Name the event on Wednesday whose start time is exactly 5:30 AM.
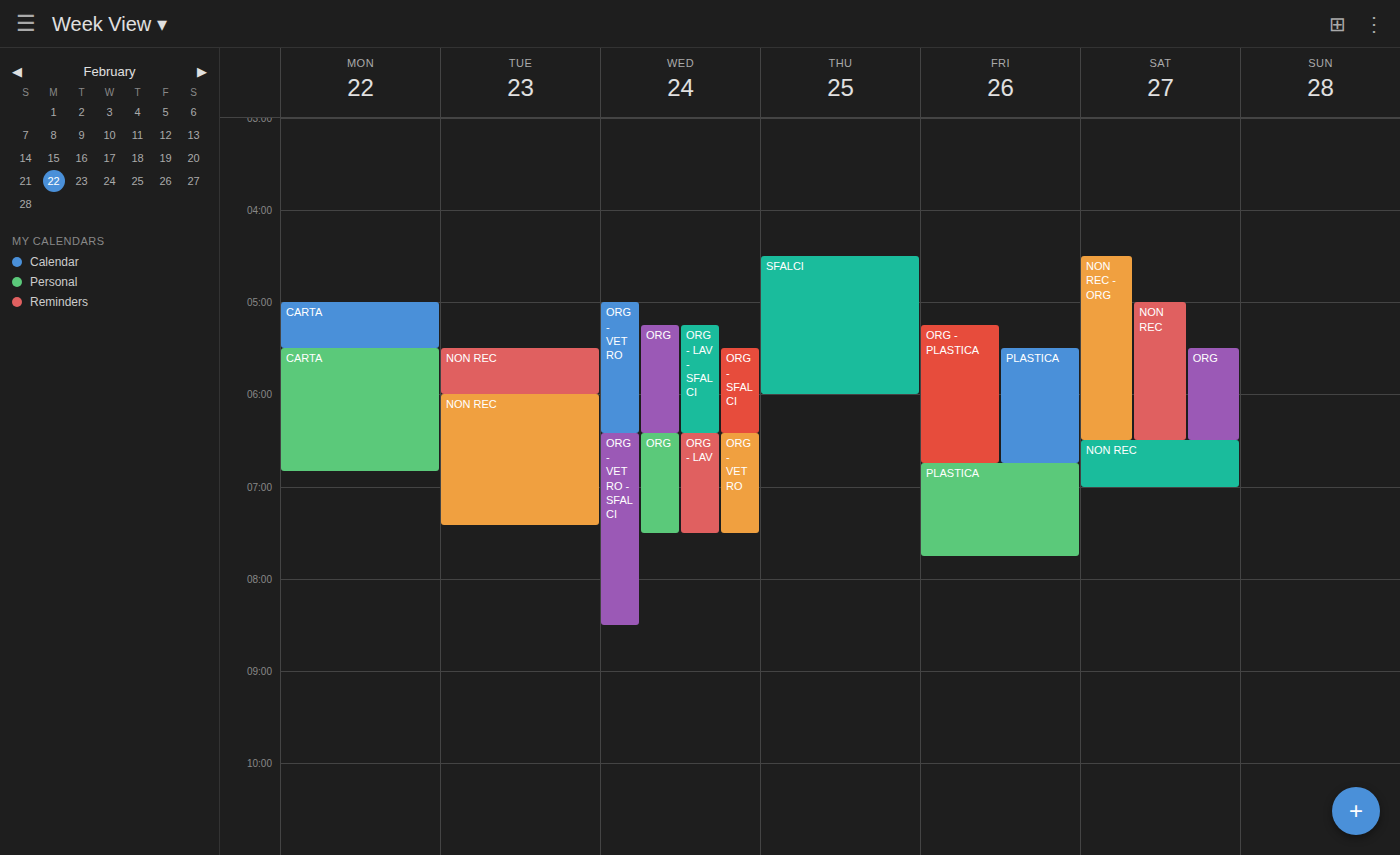
"ORG - SFALCI"